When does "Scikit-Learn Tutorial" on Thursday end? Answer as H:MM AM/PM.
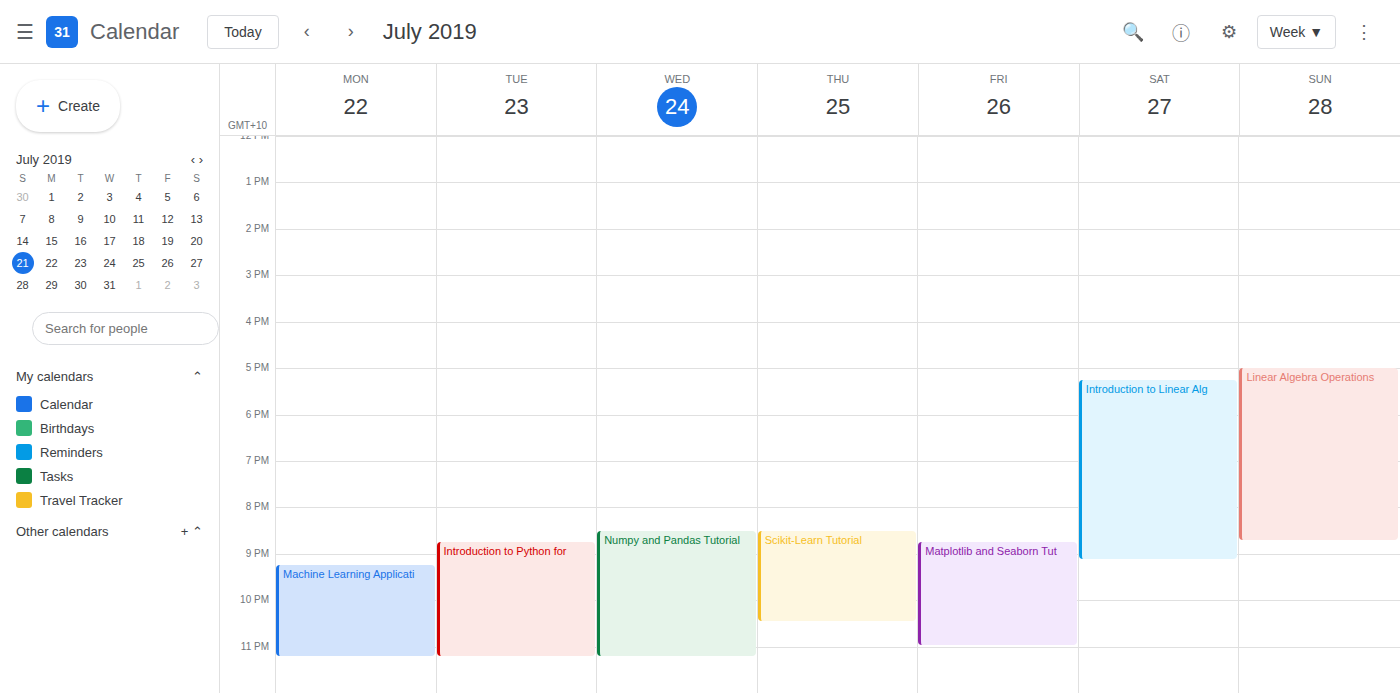
10:30 PM